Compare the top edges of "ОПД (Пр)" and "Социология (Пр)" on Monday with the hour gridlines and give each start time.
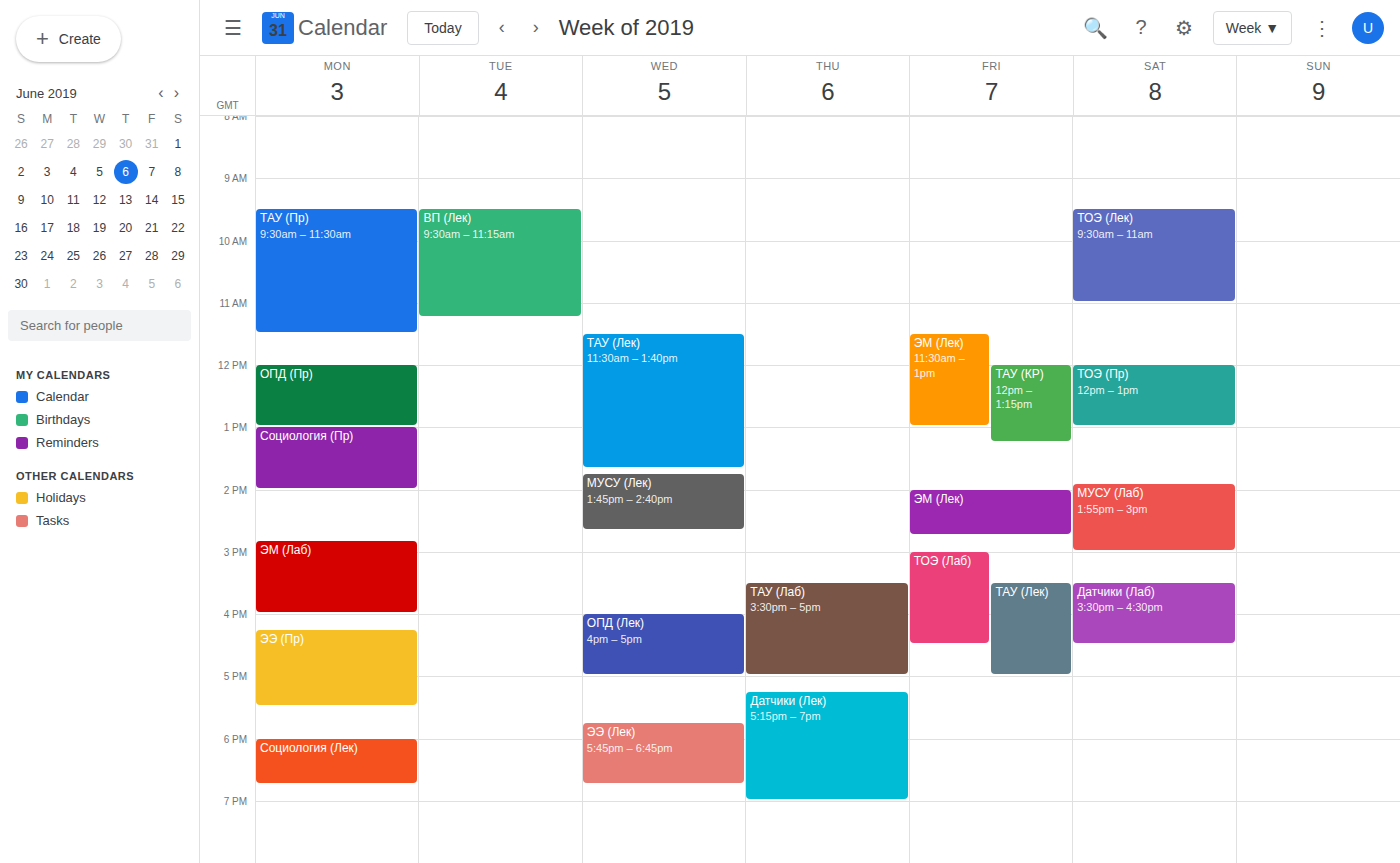
"ОПД (Пр)": 12:00, exactly on the 12:00 line. "Социология (Пр)": 13:00, exactly on the 13:00 line.